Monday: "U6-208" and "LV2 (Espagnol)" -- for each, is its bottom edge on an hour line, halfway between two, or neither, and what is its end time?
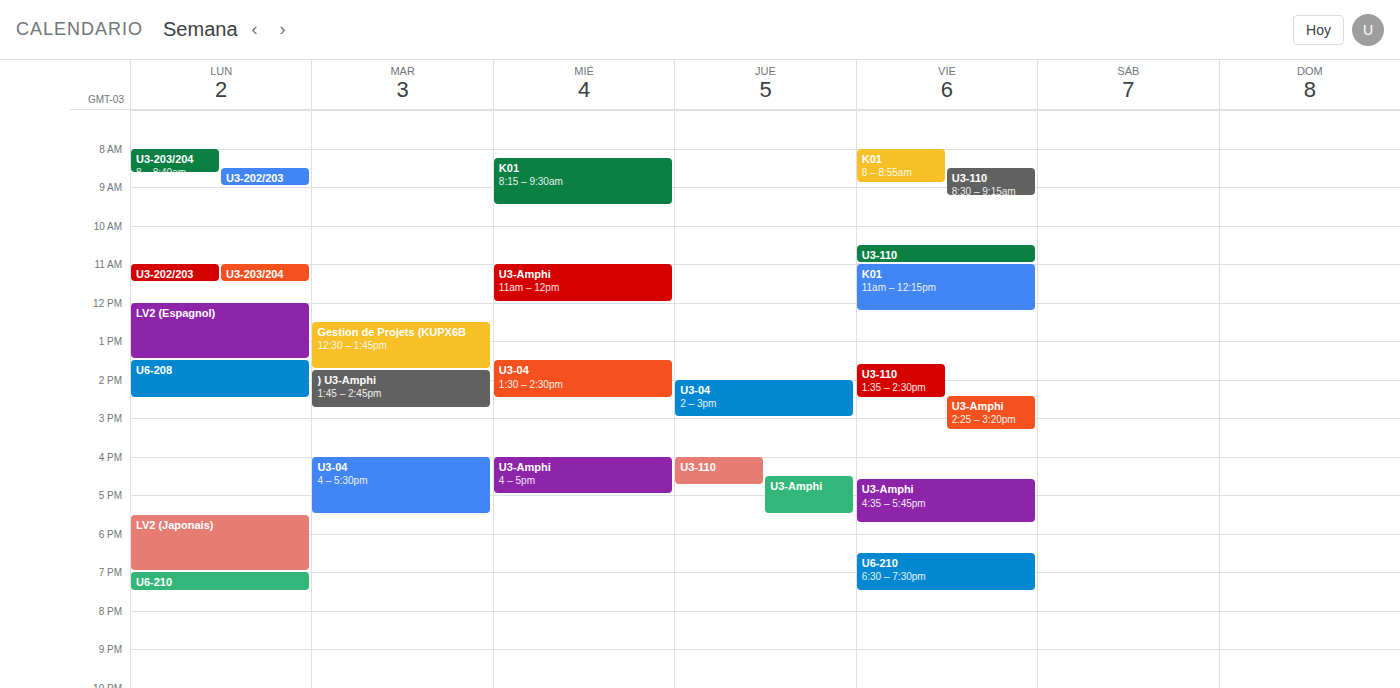
"U6-208": 2:30 PM, halfway between the 2 PM and 3 PM lines. "LV2 (Espagnol)": 1:30 PM, halfway between the 1 PM and 2 PM lines.